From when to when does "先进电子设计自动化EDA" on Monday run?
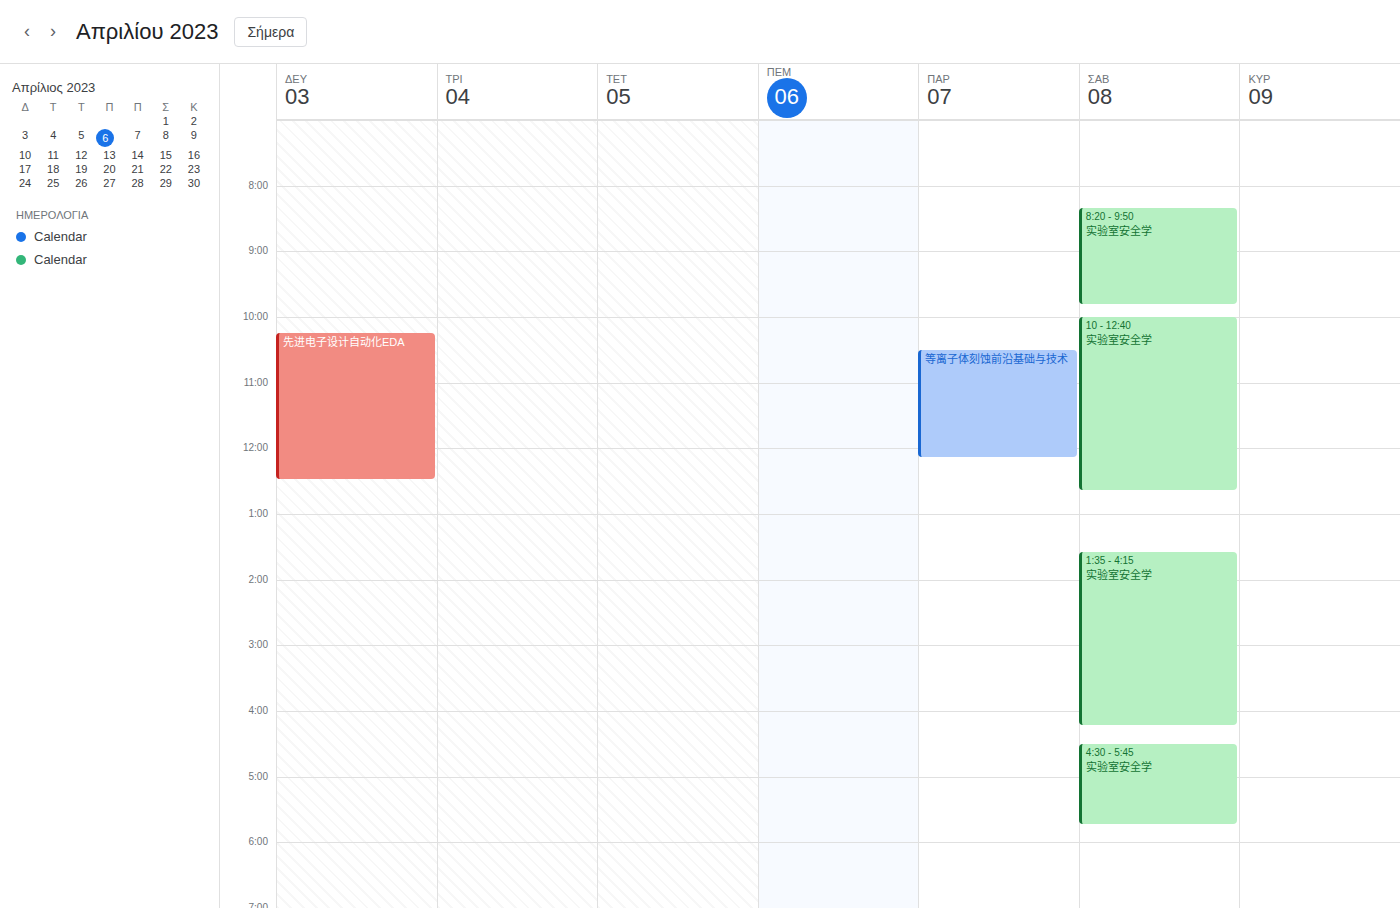
10:15 AM to 12:30 PM